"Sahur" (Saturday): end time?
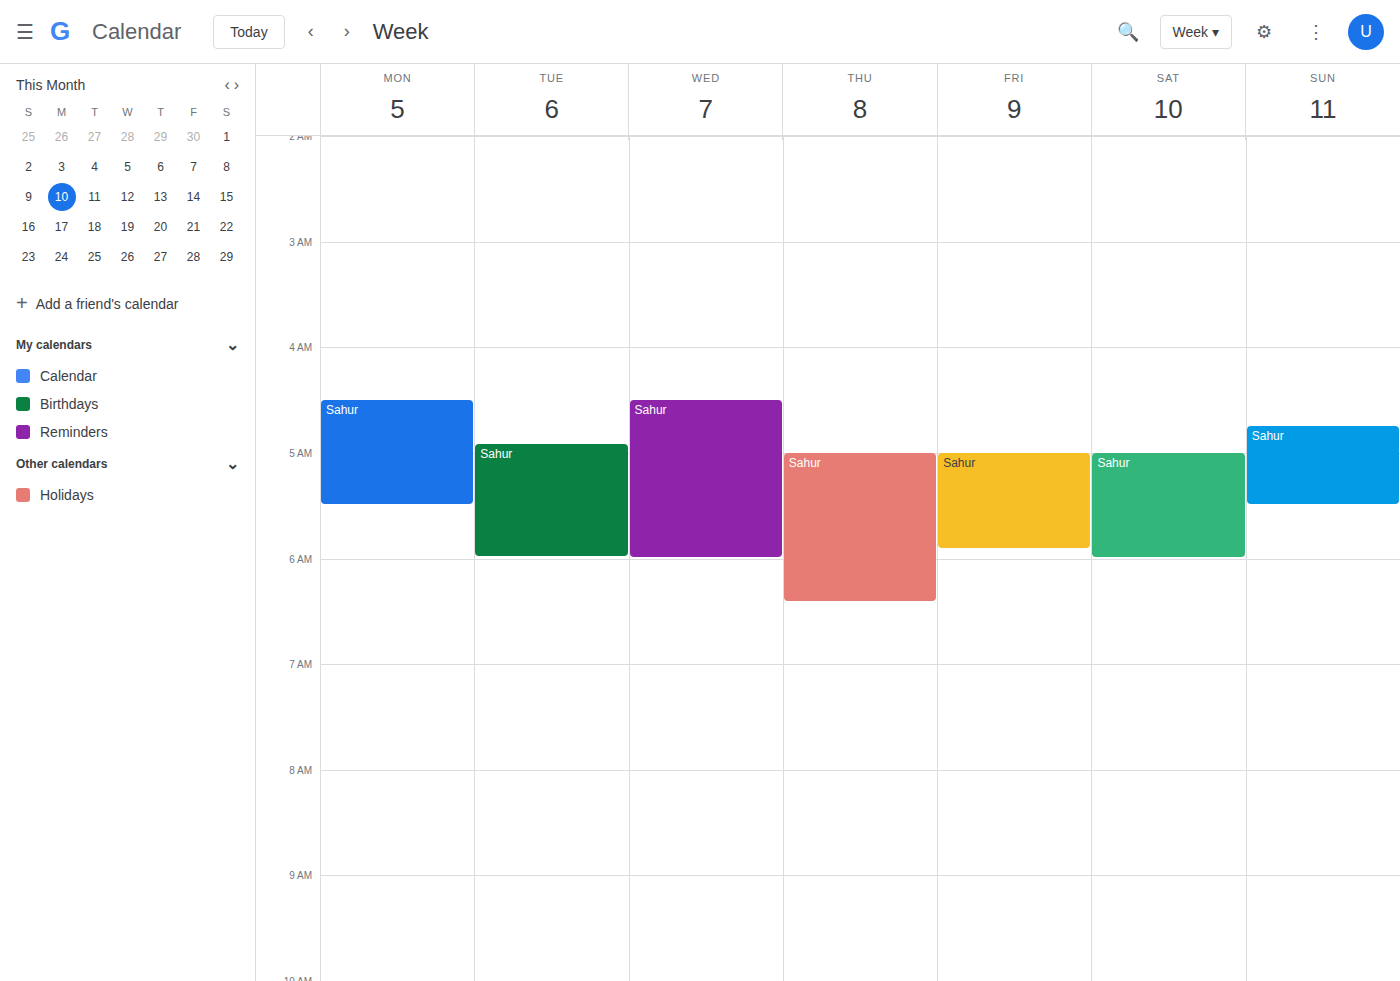
6:00 AM